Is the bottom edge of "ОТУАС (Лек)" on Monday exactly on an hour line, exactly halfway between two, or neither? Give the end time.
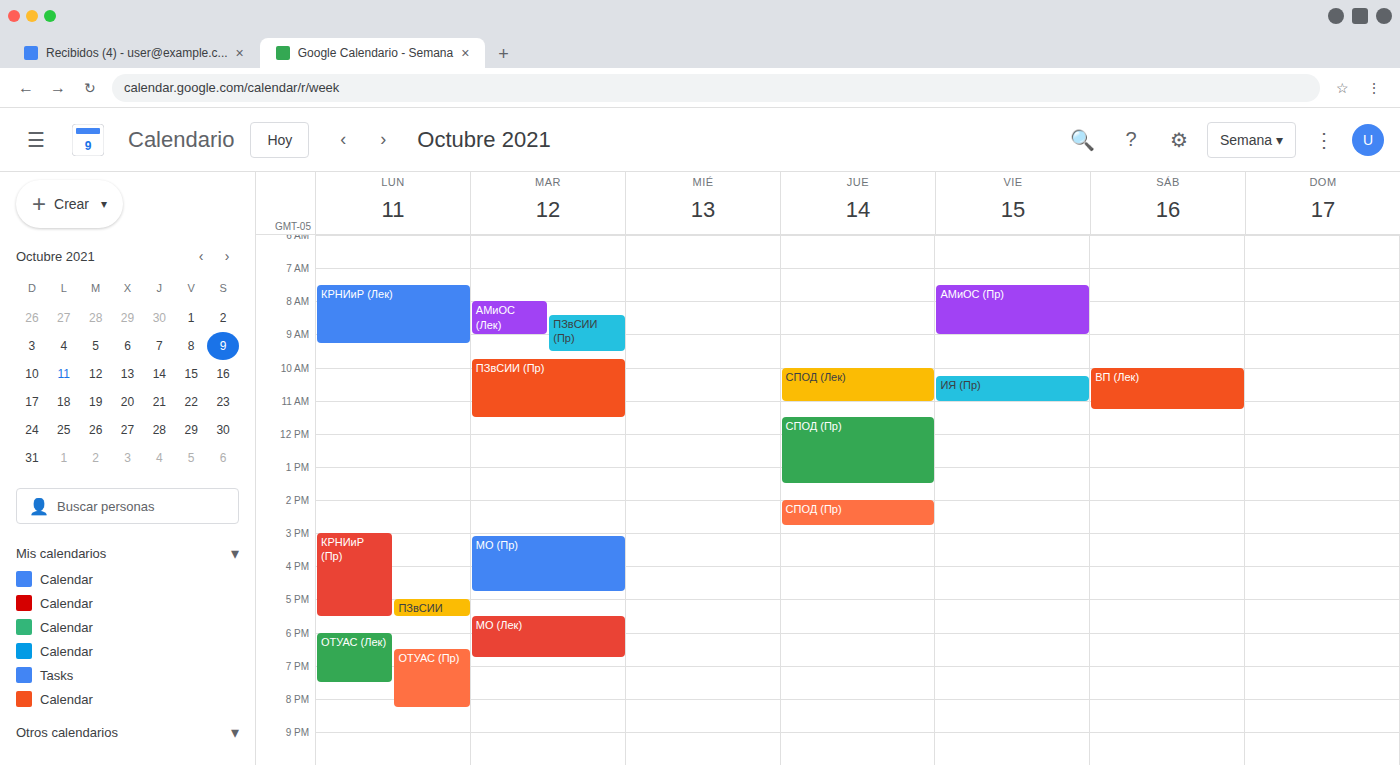
19:30 -- halfway between the 19:00 and 20:00 lines.